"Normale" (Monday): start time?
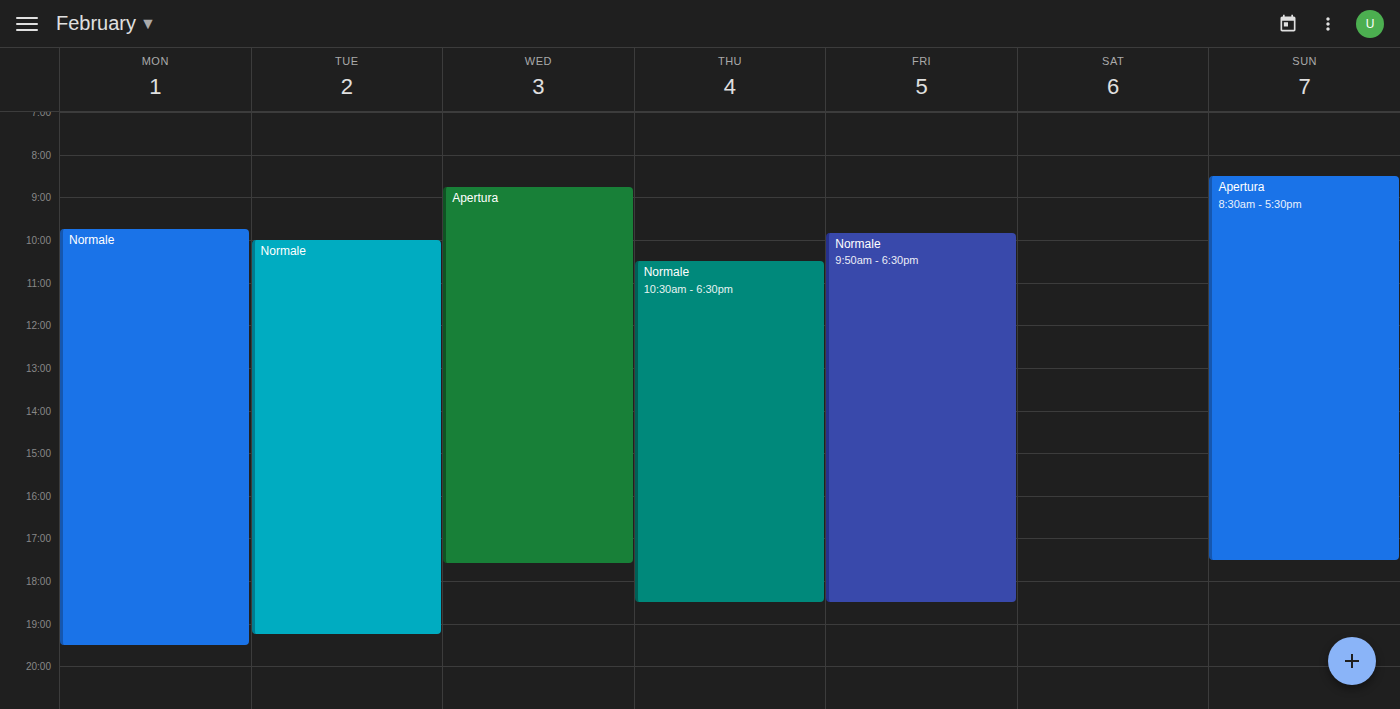
9:45 AM